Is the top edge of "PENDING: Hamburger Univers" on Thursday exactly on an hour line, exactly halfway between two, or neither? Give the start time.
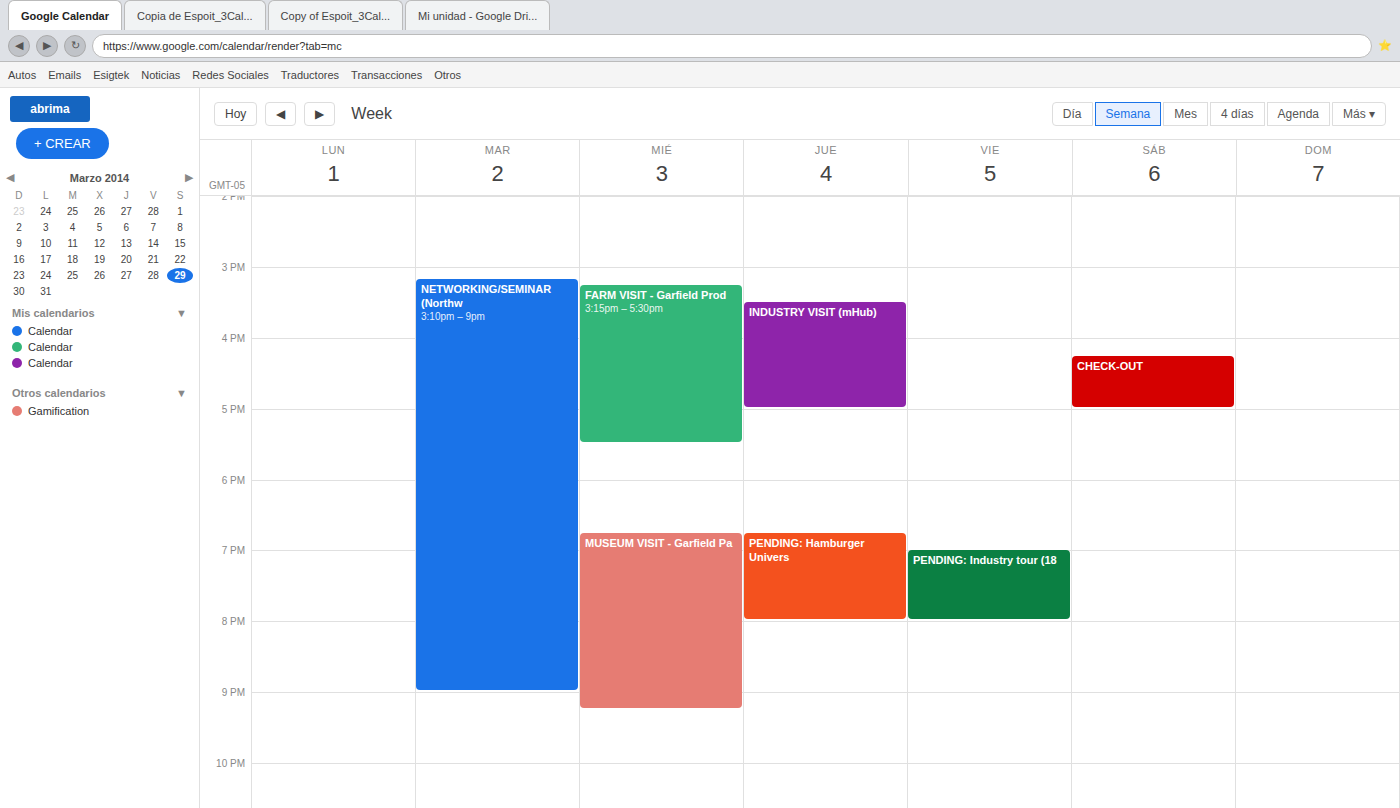
6:45 PM -- neither: three quarters of the way from the 6 PM line to the 7 PM line.